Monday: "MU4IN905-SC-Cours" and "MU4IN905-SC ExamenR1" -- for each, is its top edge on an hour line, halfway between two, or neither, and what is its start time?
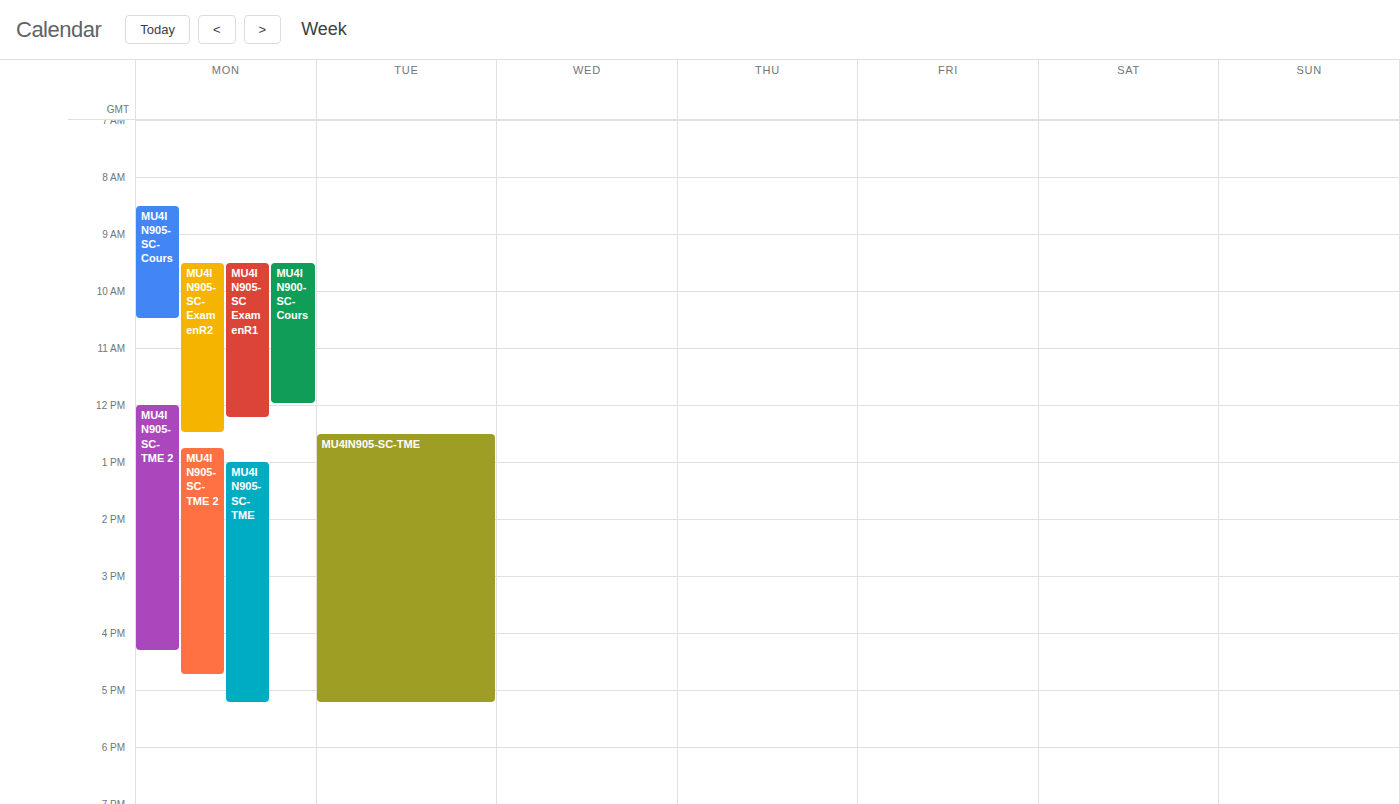
"MU4IN905-SC-Cours": 8:30 AM, halfway between the 8 AM and 9 AM lines. "MU4IN905-SC ExamenR1": 9:30 AM, halfway between the 9 AM and 10 AM lines.